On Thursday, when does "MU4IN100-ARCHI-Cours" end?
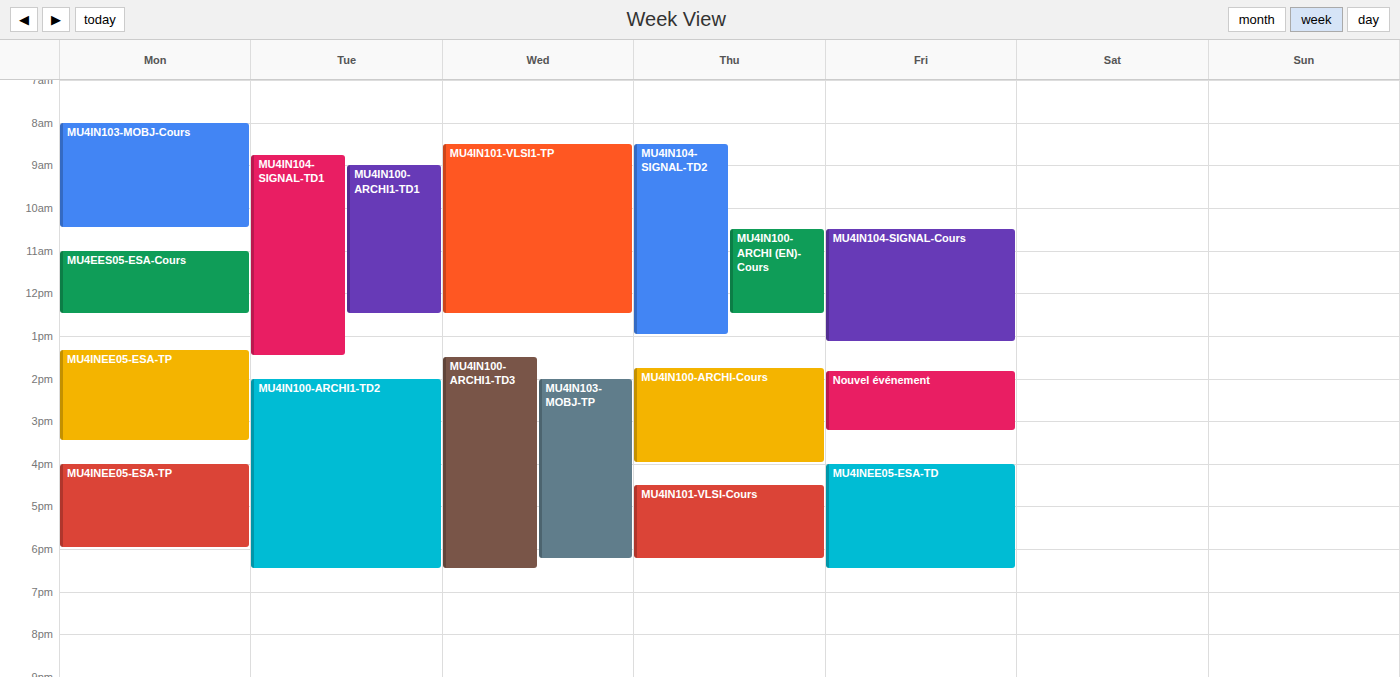
4:00 PM